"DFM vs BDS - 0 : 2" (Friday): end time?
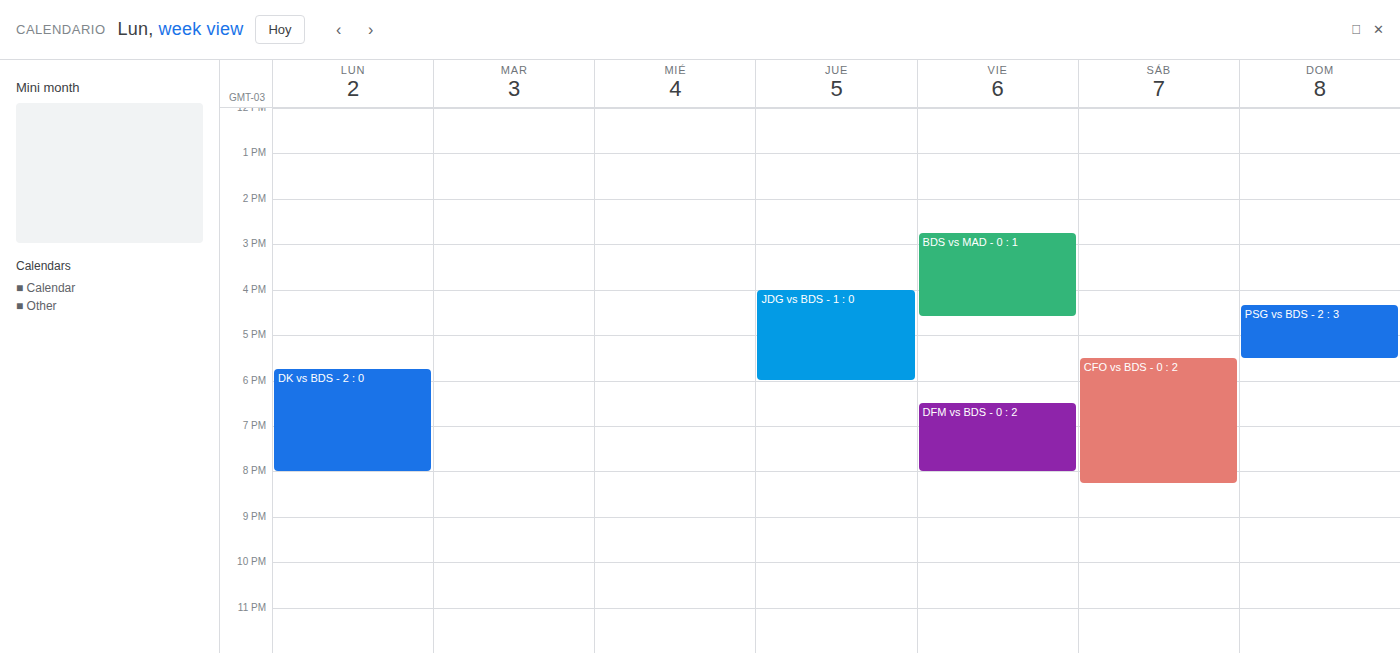
8:00 PM